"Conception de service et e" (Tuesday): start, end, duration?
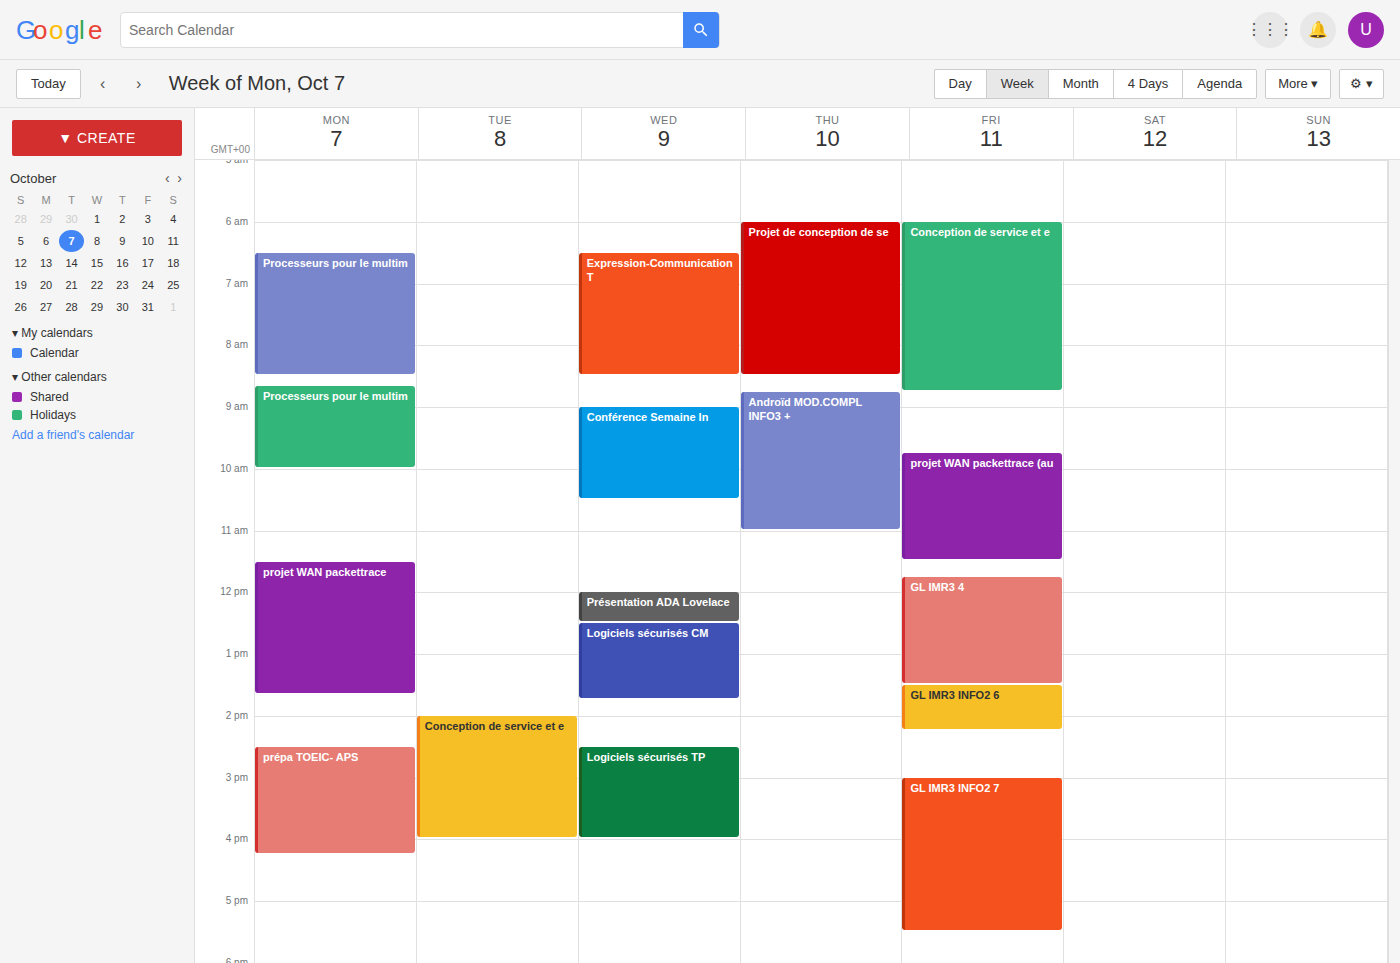
2:00 PM to 4:00 PM, 2 hours